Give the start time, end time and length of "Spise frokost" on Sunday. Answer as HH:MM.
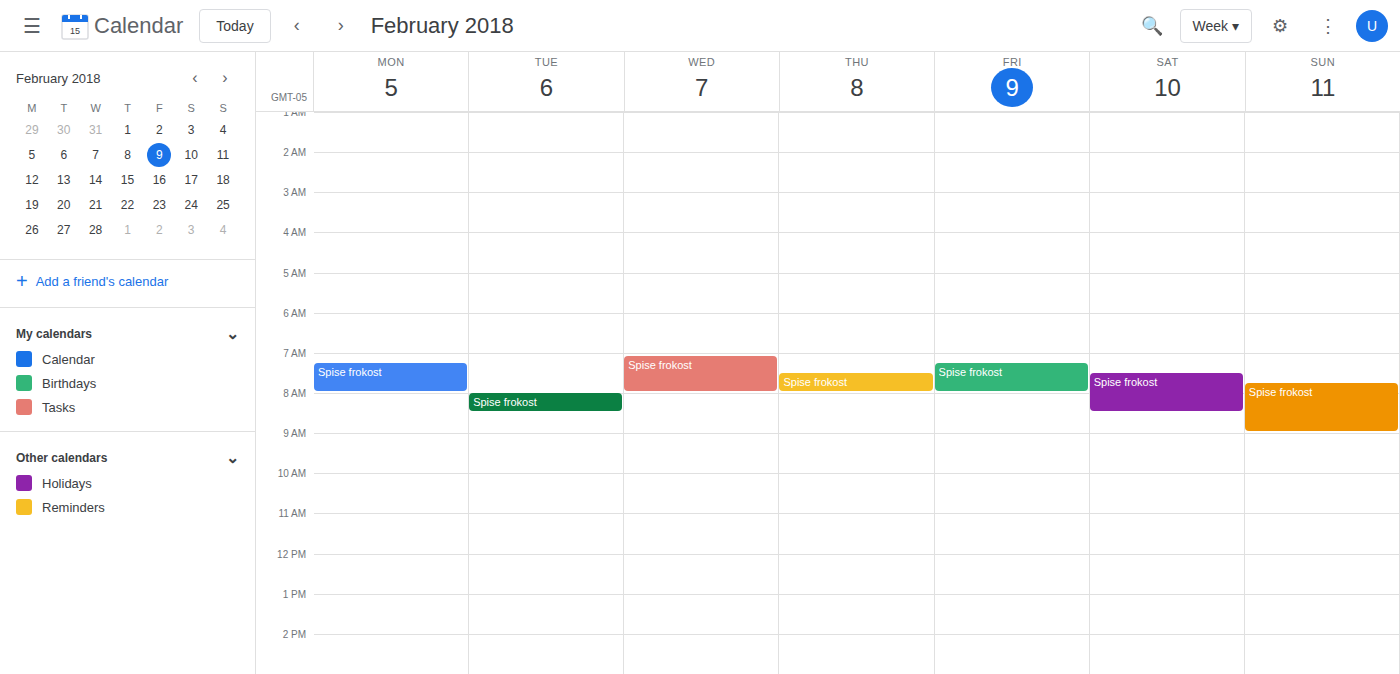
07:45 to 09:00, 1 hour 15 minutes